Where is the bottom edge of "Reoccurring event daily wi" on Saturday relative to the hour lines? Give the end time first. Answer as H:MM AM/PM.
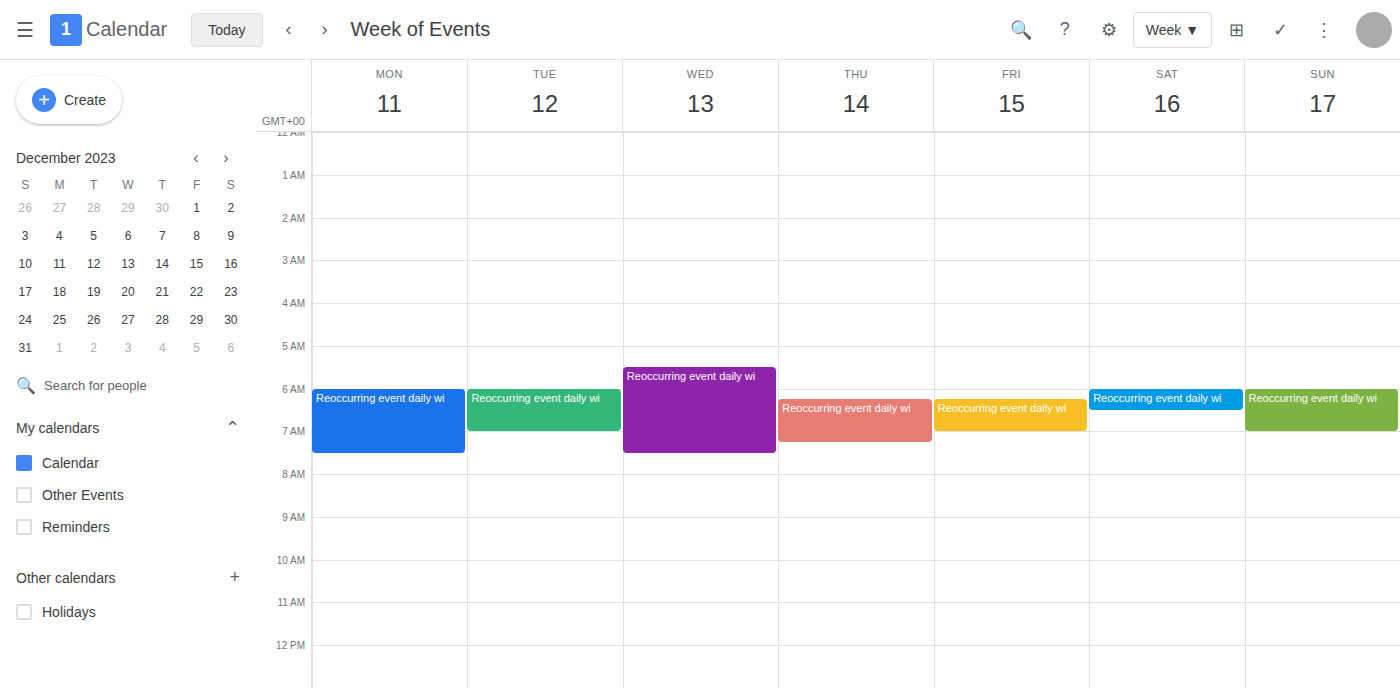
6:30 AM -- halfway between the 6 AM and 7 AM lines.